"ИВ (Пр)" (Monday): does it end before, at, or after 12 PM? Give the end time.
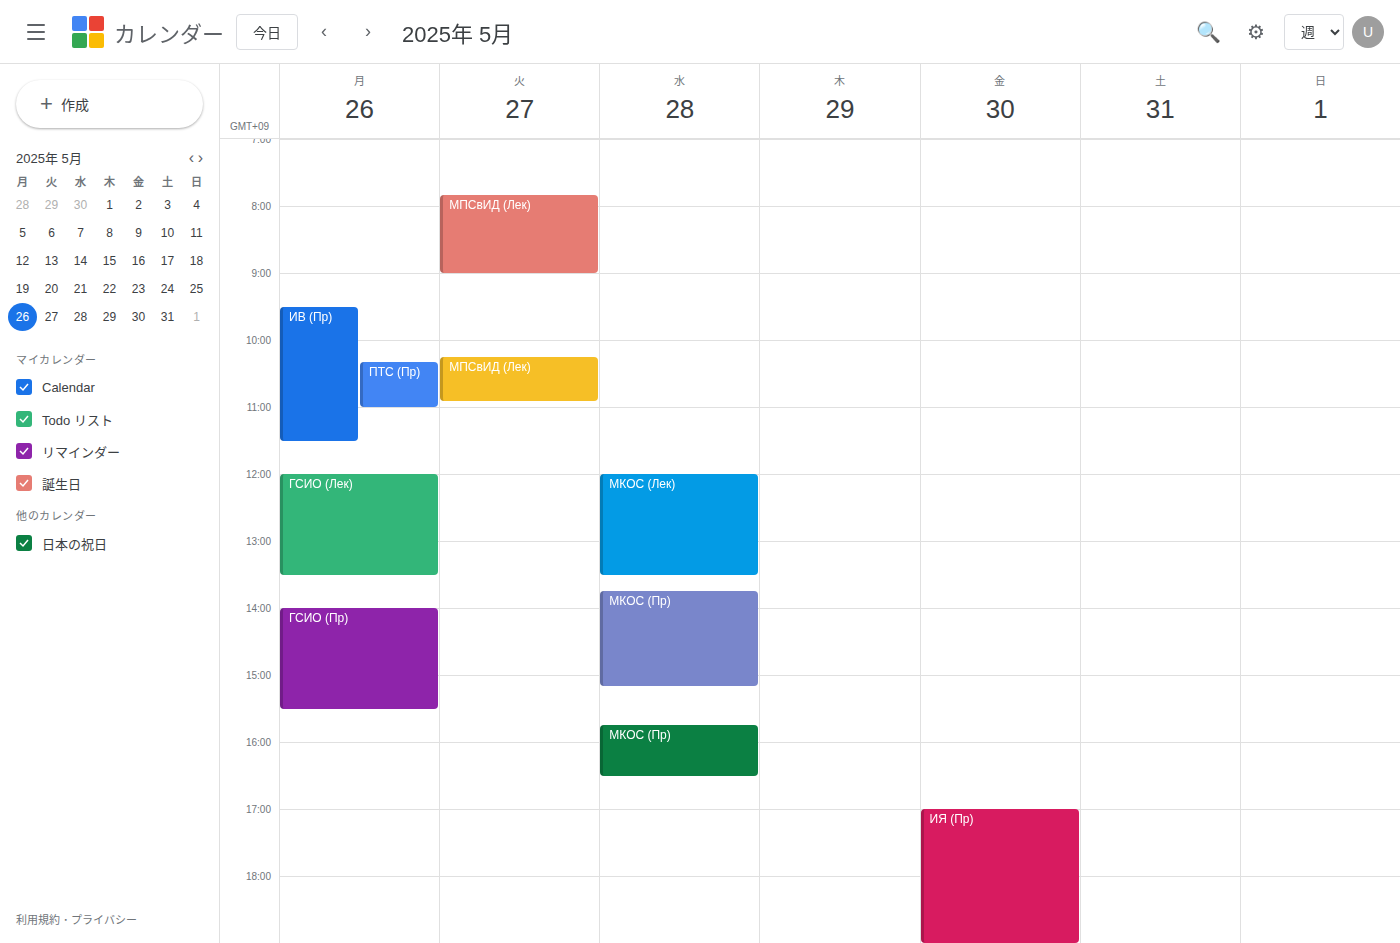
11:30 AM -- before 12 PM, 30 minutes above the 12 PM line.